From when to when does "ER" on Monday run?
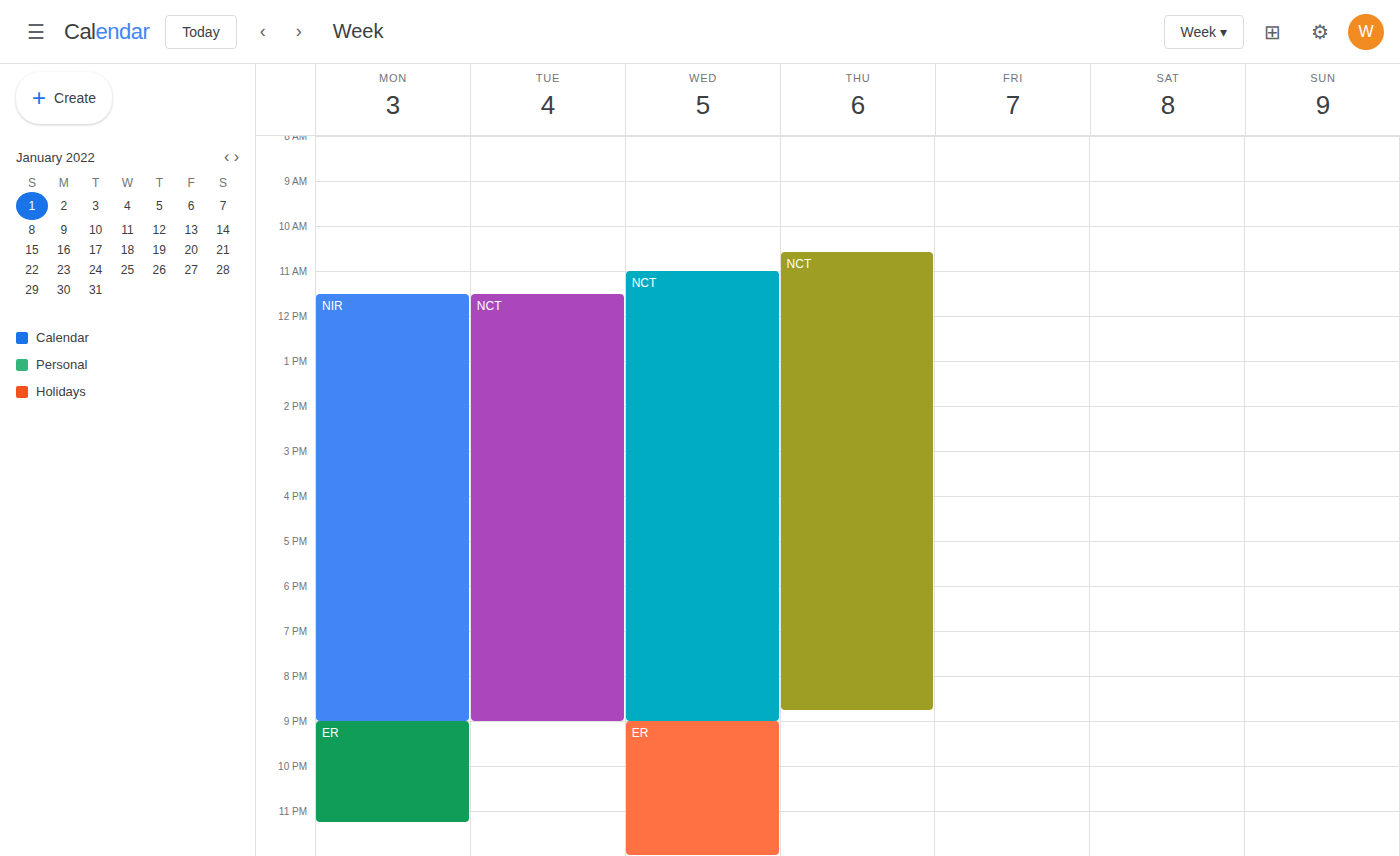
9:00 PM to 11:15 PM